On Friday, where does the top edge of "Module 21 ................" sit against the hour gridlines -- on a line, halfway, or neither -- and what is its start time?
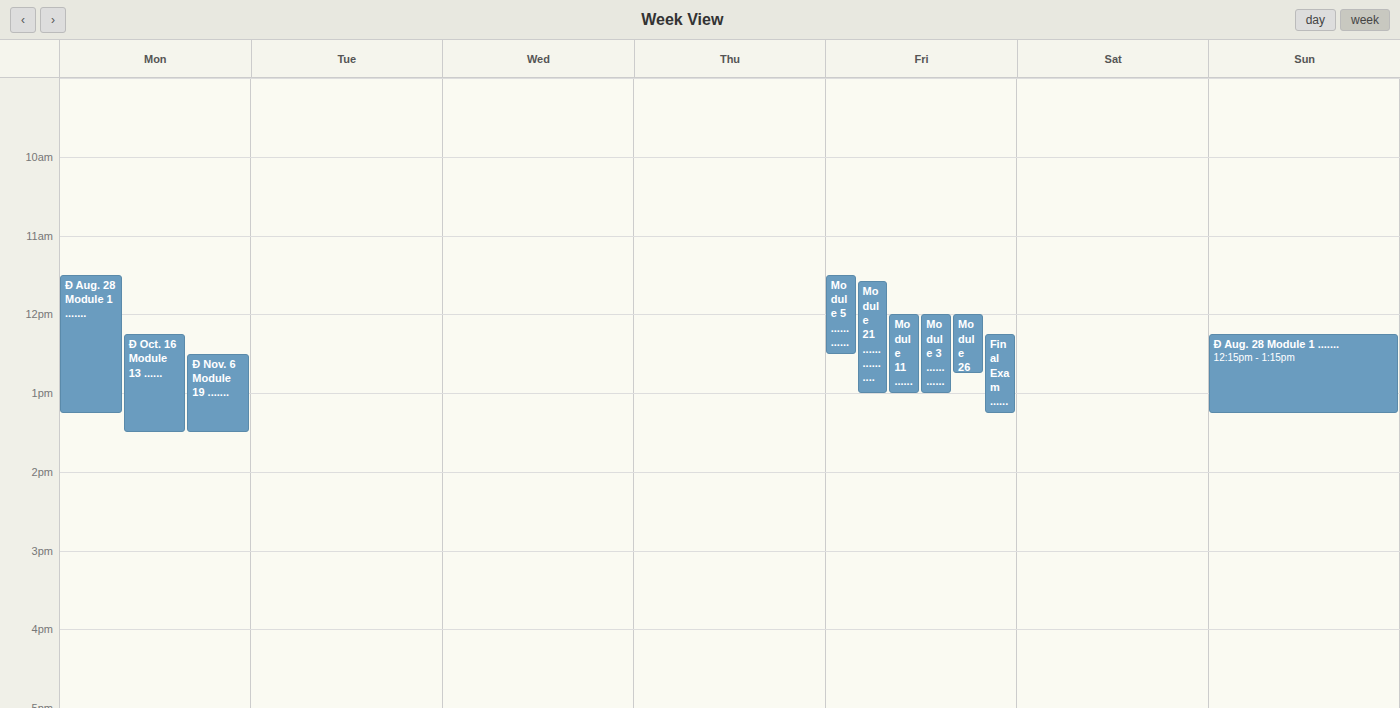
11:35 AM -- neither: 35 minutes below the 11 AM line and 25 minutes above the 12 PM line.